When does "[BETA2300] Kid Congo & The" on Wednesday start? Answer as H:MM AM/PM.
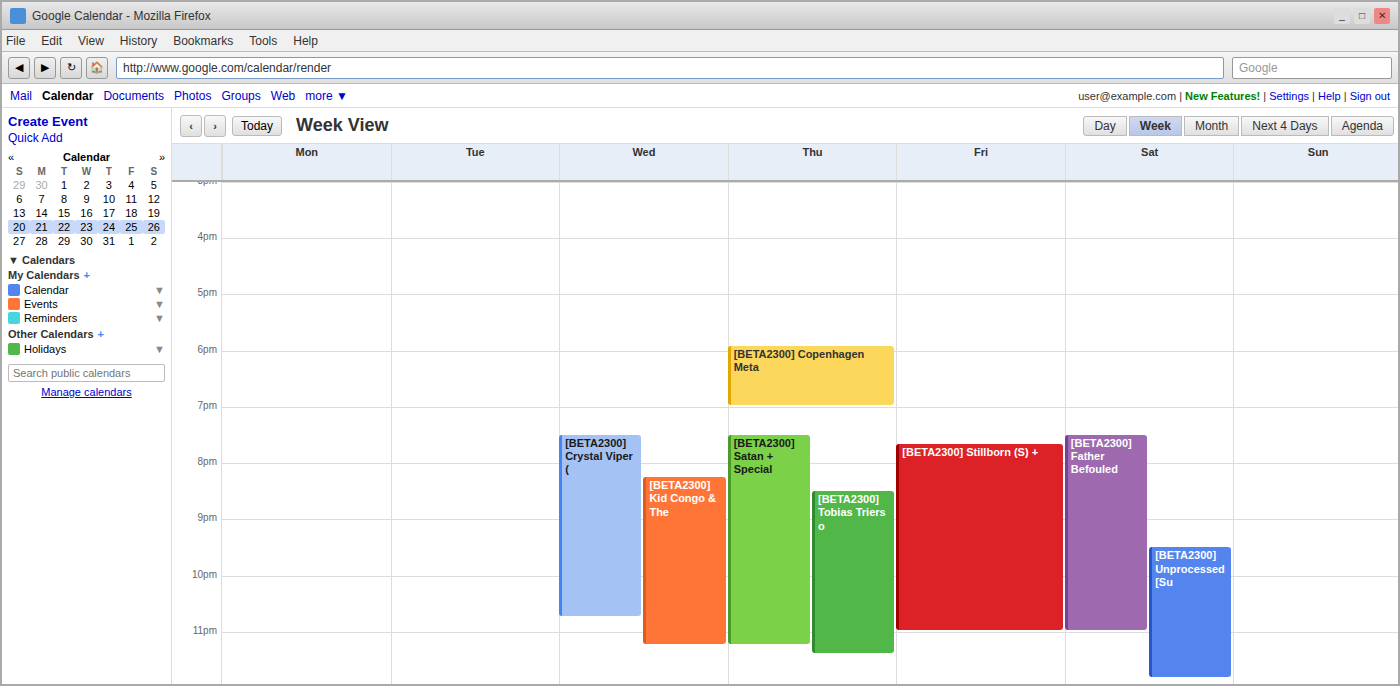
8:15 PM